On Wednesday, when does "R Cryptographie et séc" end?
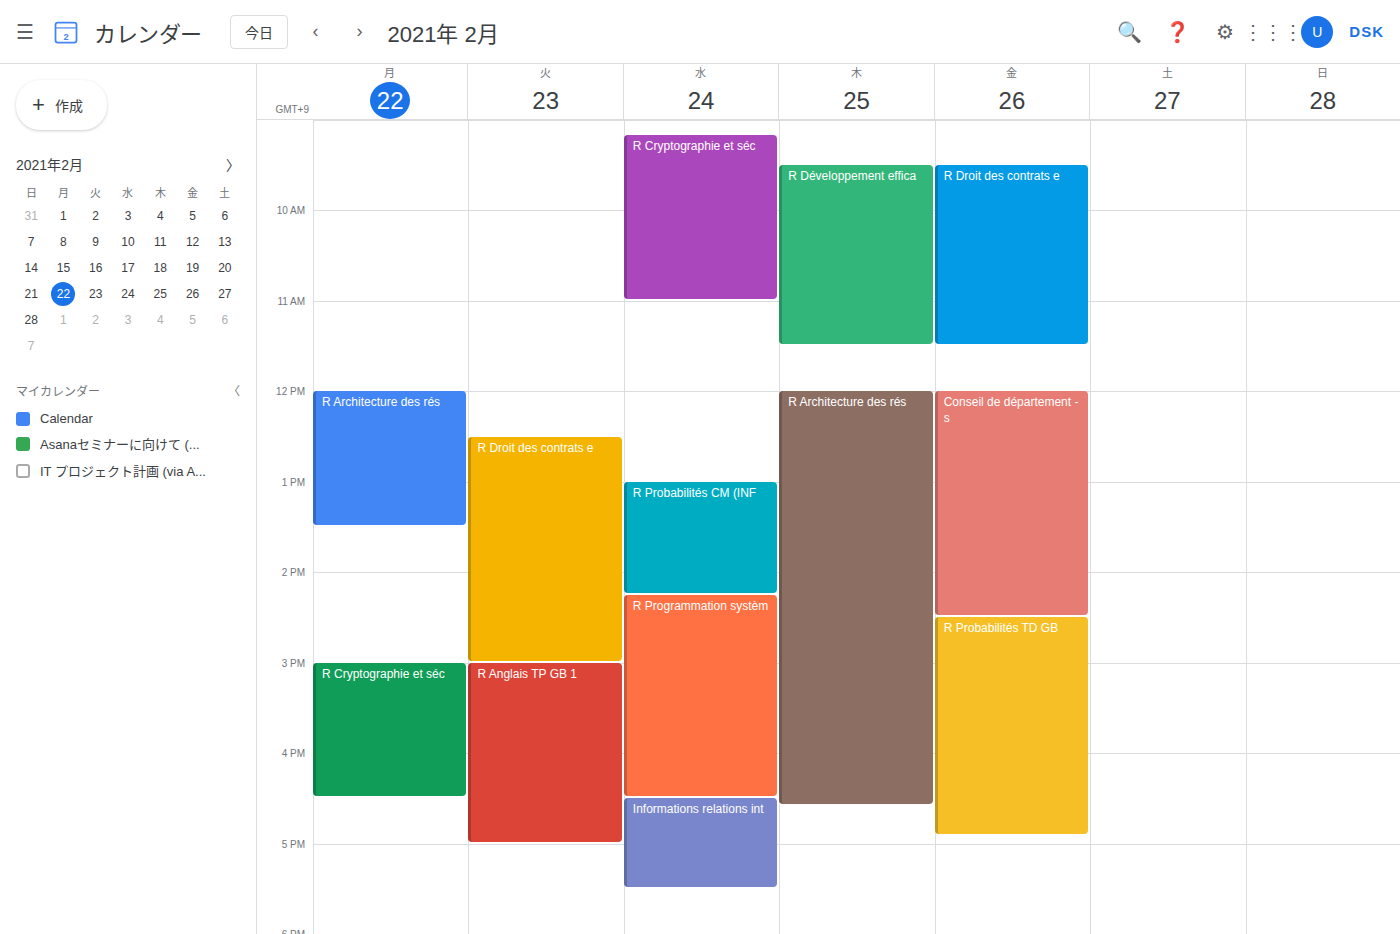
11:00 AM